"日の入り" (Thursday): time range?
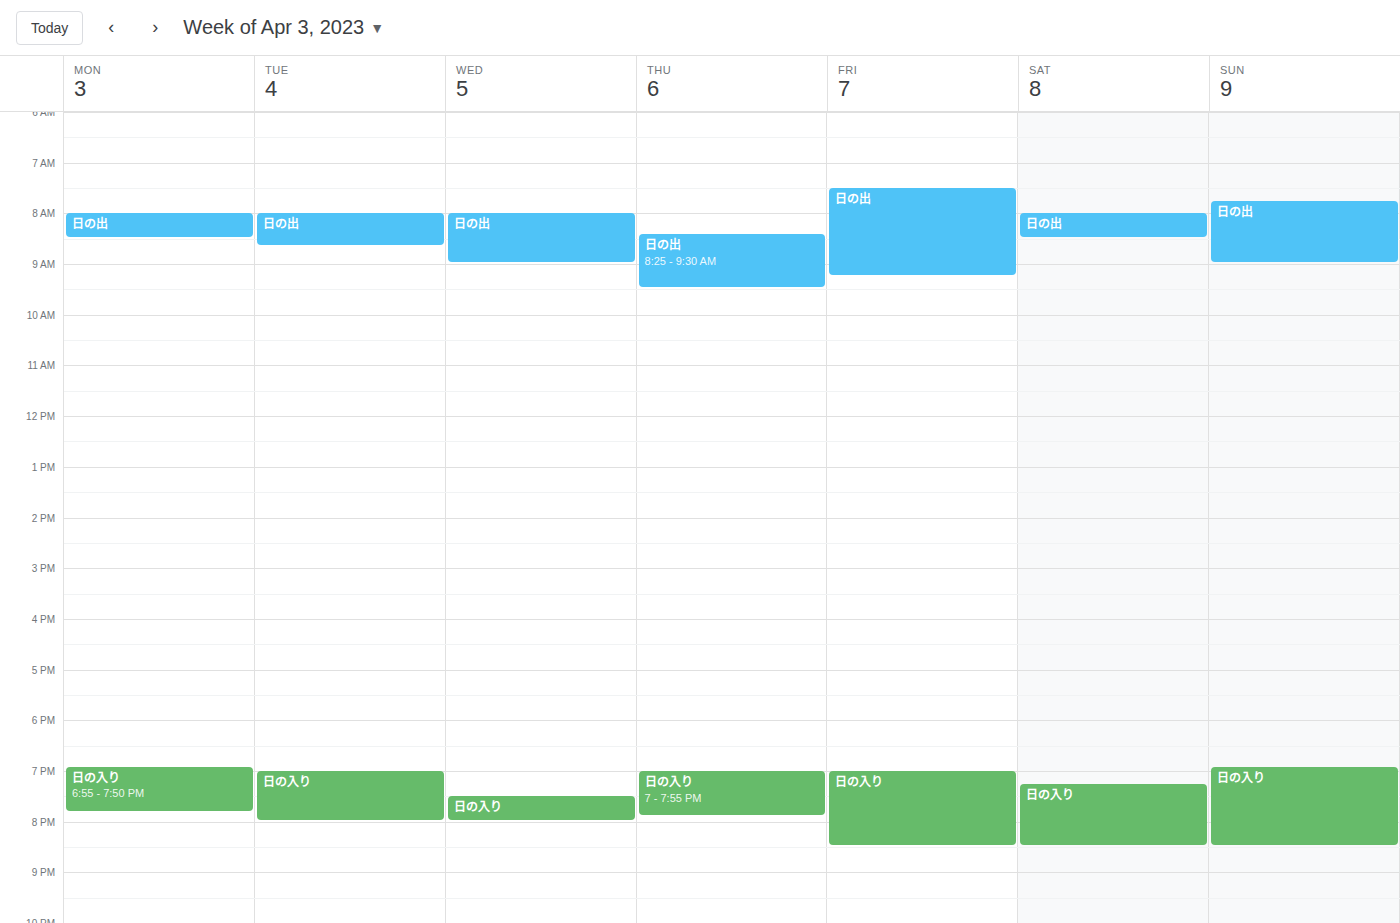
7:00 PM to 7:55 PM